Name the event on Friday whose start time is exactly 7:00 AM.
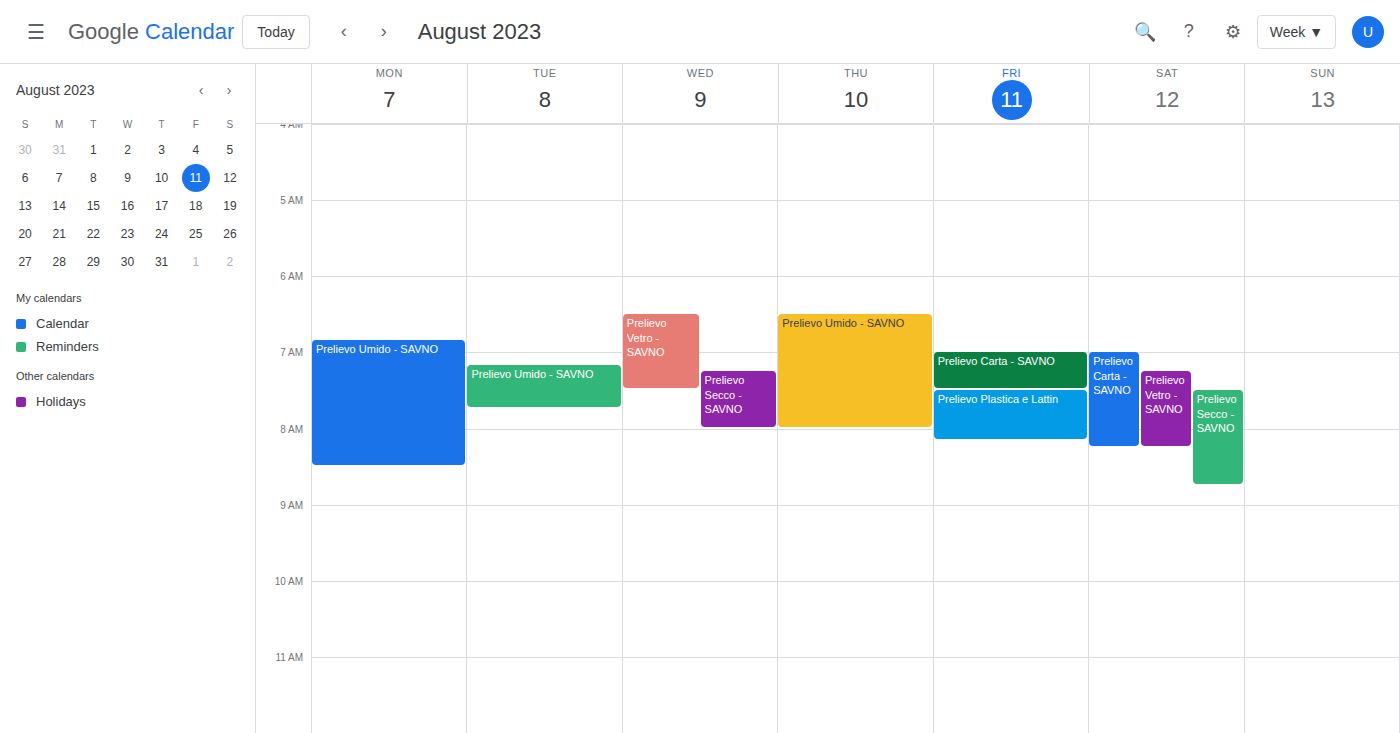
"Prelievo Carta - SAVNO"